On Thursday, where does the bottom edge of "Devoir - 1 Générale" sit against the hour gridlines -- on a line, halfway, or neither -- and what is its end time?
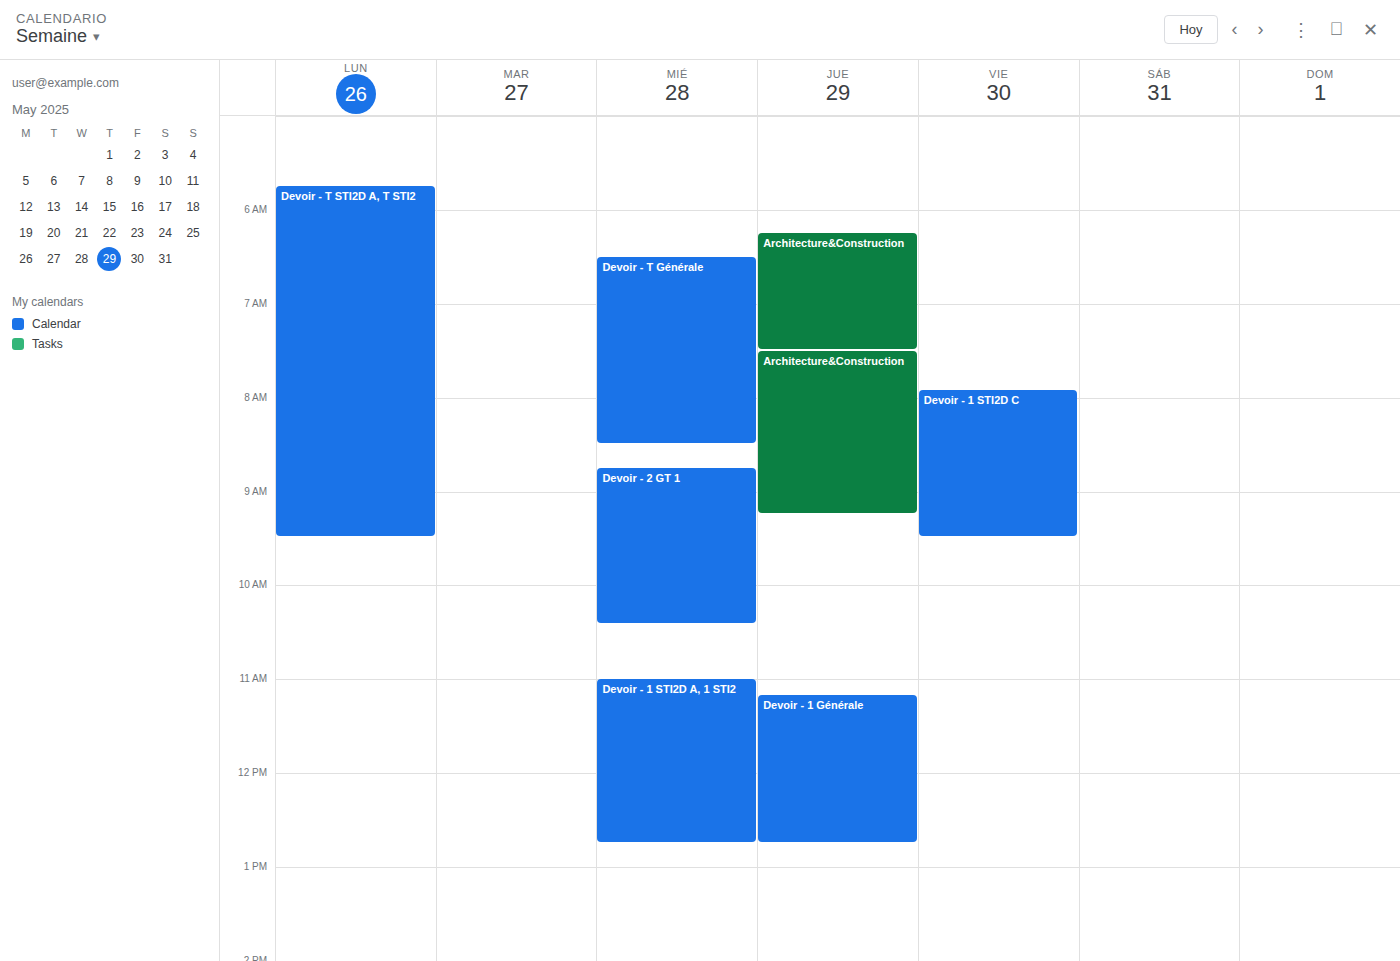
12:45 PM -- neither: three quarters of the way from the 12 PM line to the 1 PM line.